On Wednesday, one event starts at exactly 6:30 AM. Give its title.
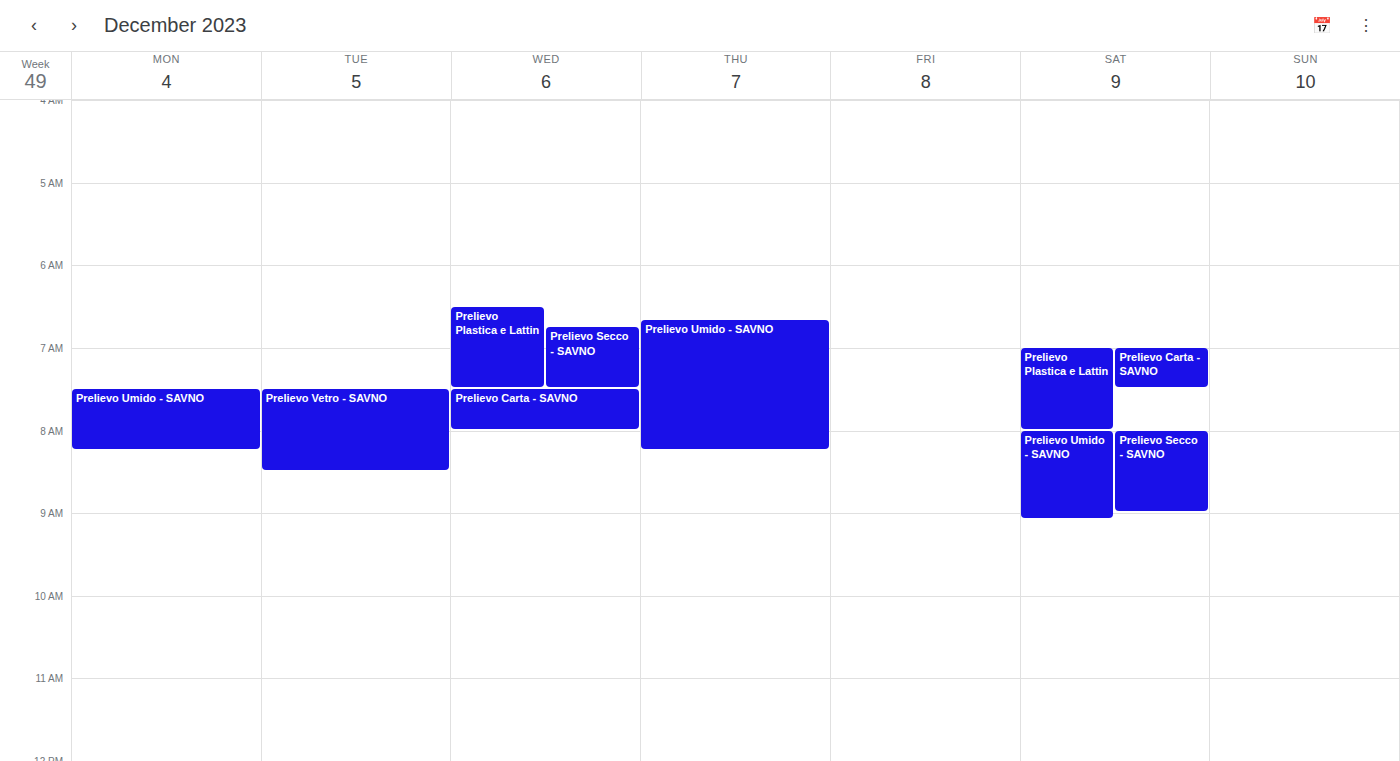
"Prelievo Plastica e Lattin"